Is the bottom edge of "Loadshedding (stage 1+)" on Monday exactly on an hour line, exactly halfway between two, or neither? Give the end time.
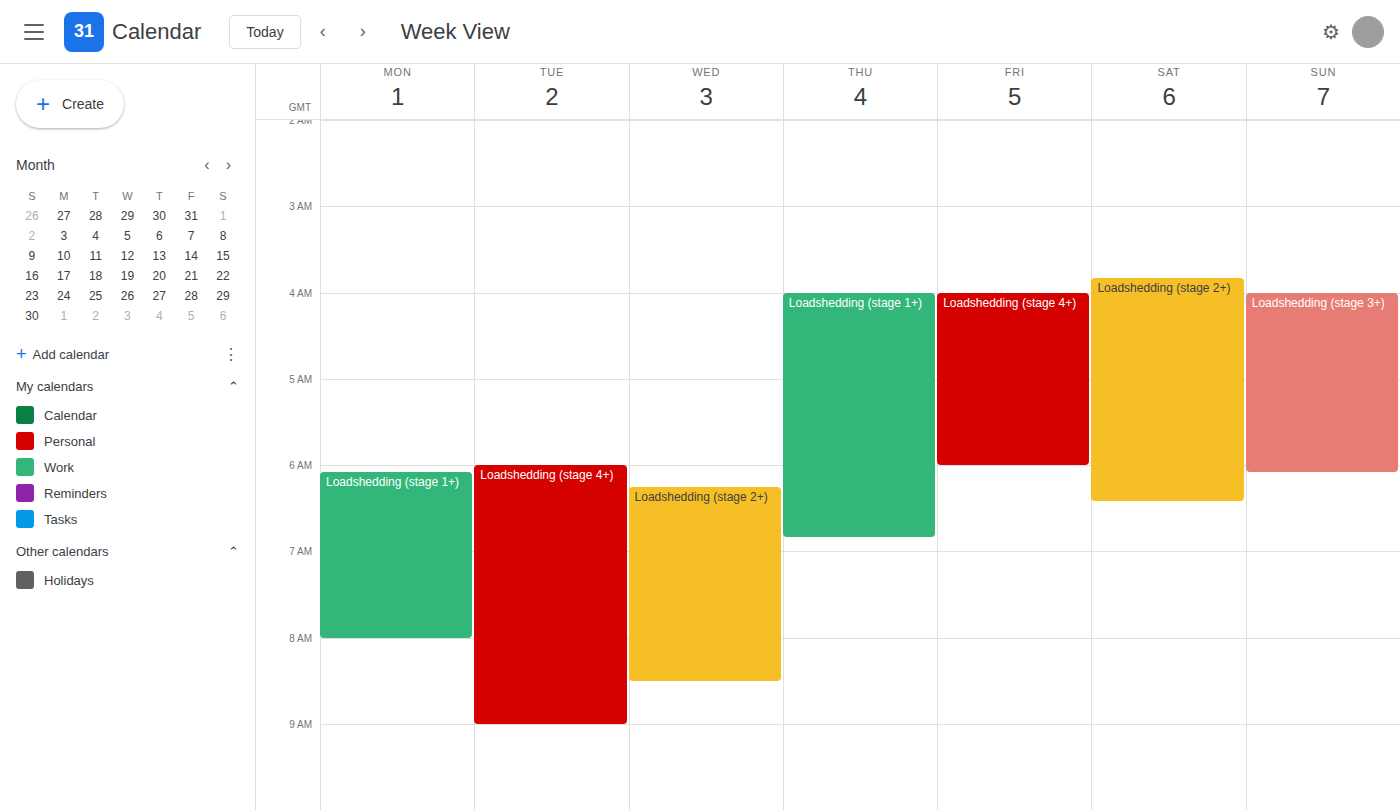
8:00 AM -- exactly on the 8 AM line.